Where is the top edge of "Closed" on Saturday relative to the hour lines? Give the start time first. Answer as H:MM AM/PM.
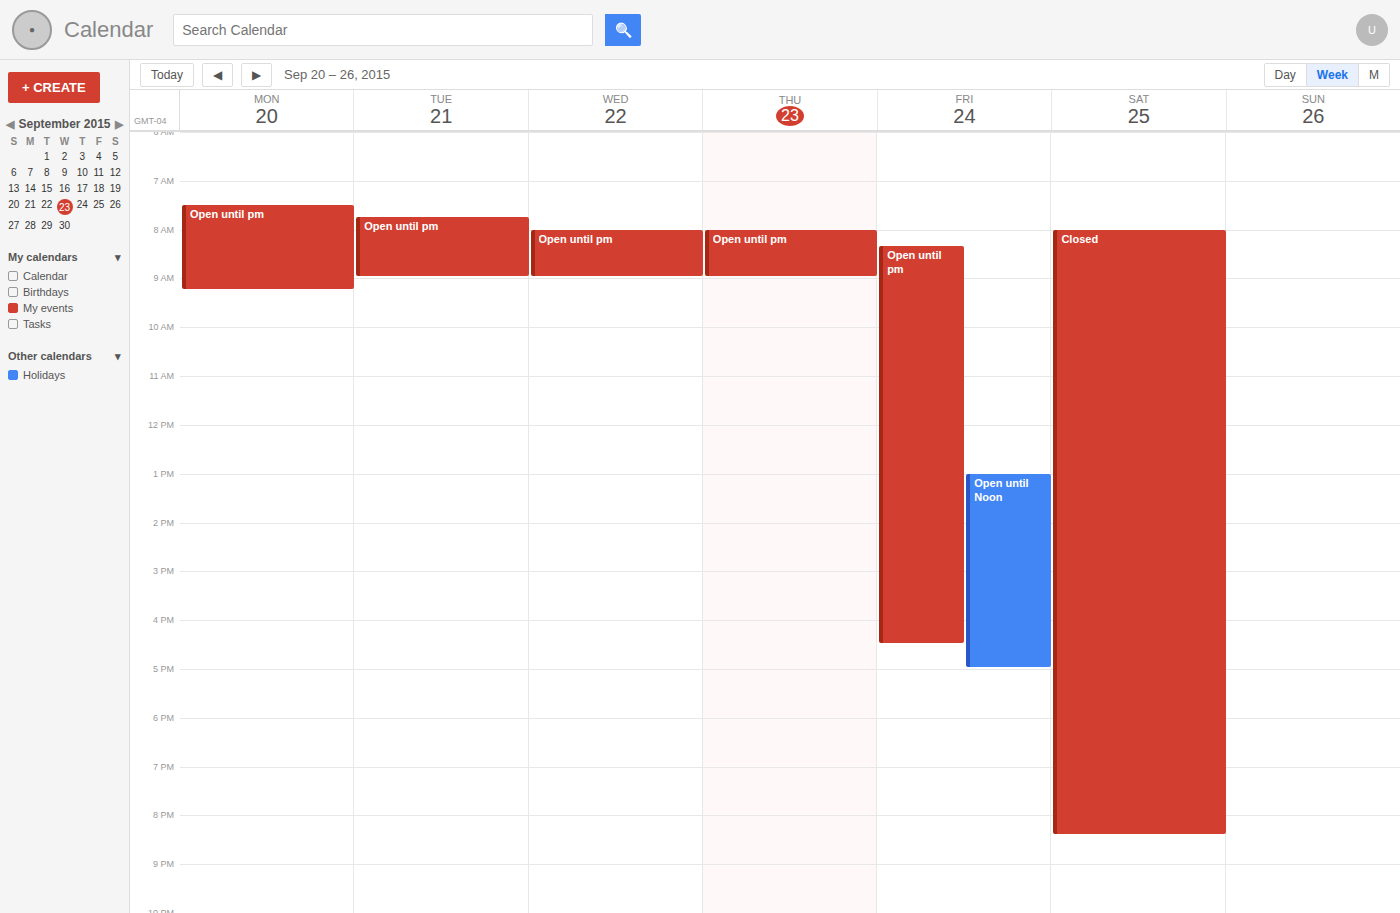
8:00 AM -- exactly on the 8 AM line.